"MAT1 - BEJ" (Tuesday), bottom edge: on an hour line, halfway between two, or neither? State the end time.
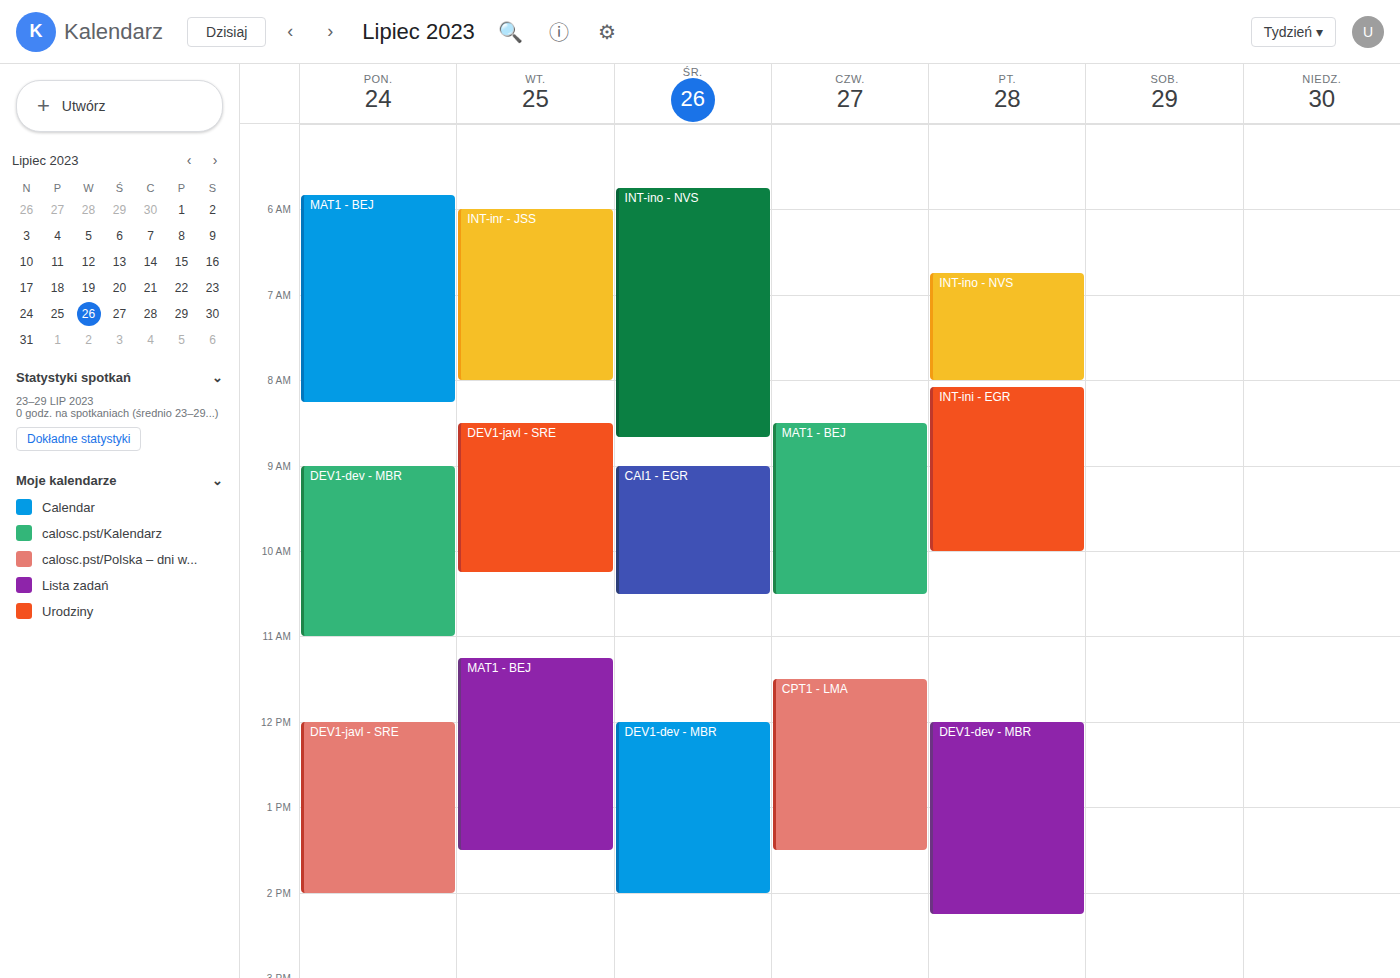
1:30 PM -- halfway between the 1 PM and 2 PM lines.